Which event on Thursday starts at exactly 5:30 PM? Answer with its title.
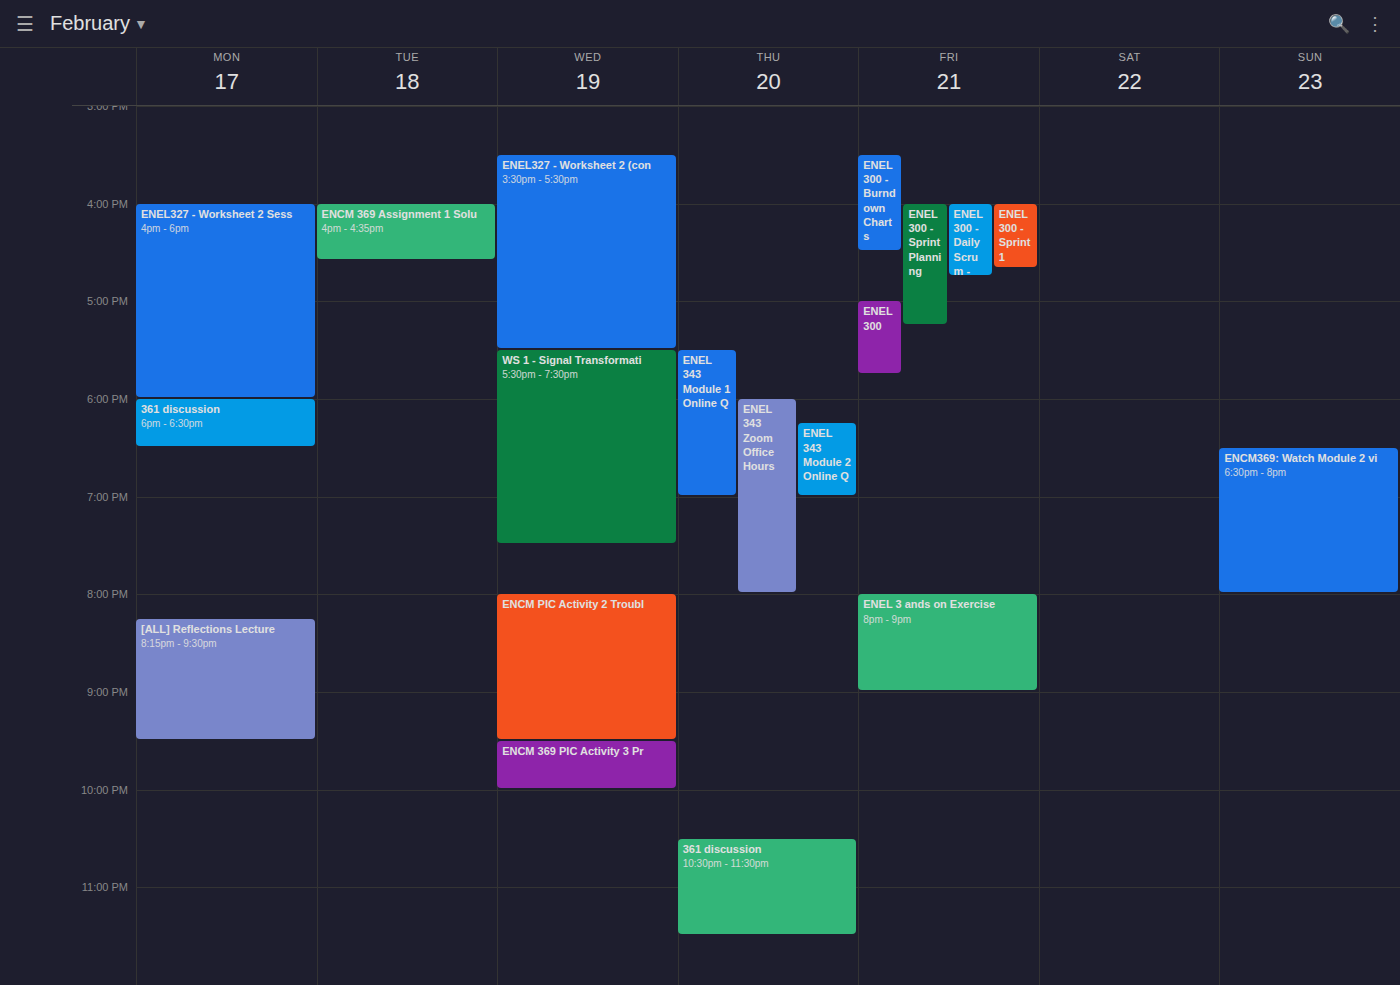
"ENEL 343 Module 1 Online Q"